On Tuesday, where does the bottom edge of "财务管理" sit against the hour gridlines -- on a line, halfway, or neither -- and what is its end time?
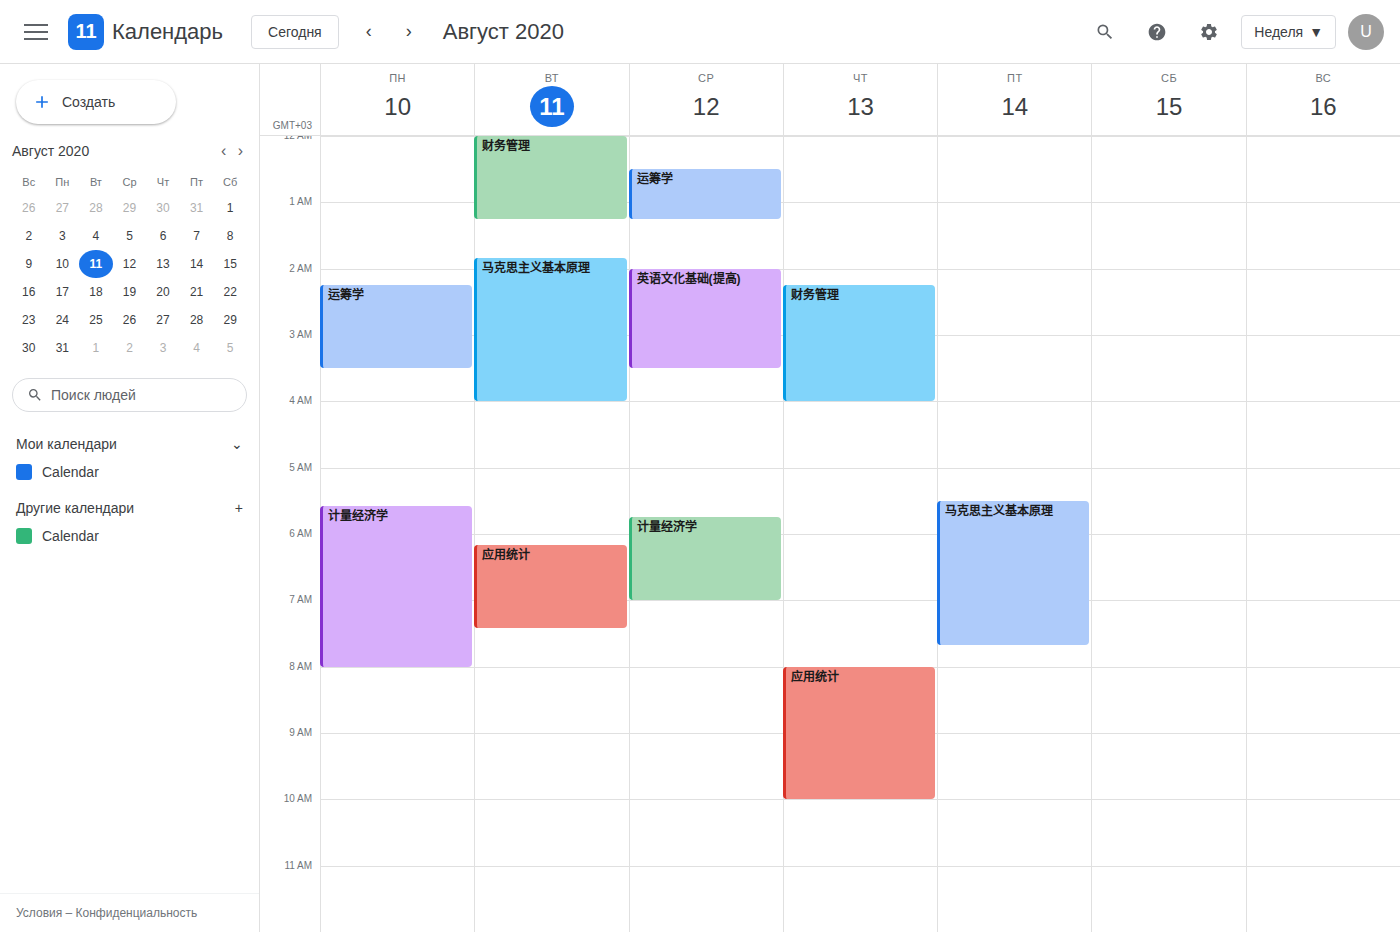
1:15 AM -- neither: a quarter of the way from the 1 AM line to the 2 AM line.